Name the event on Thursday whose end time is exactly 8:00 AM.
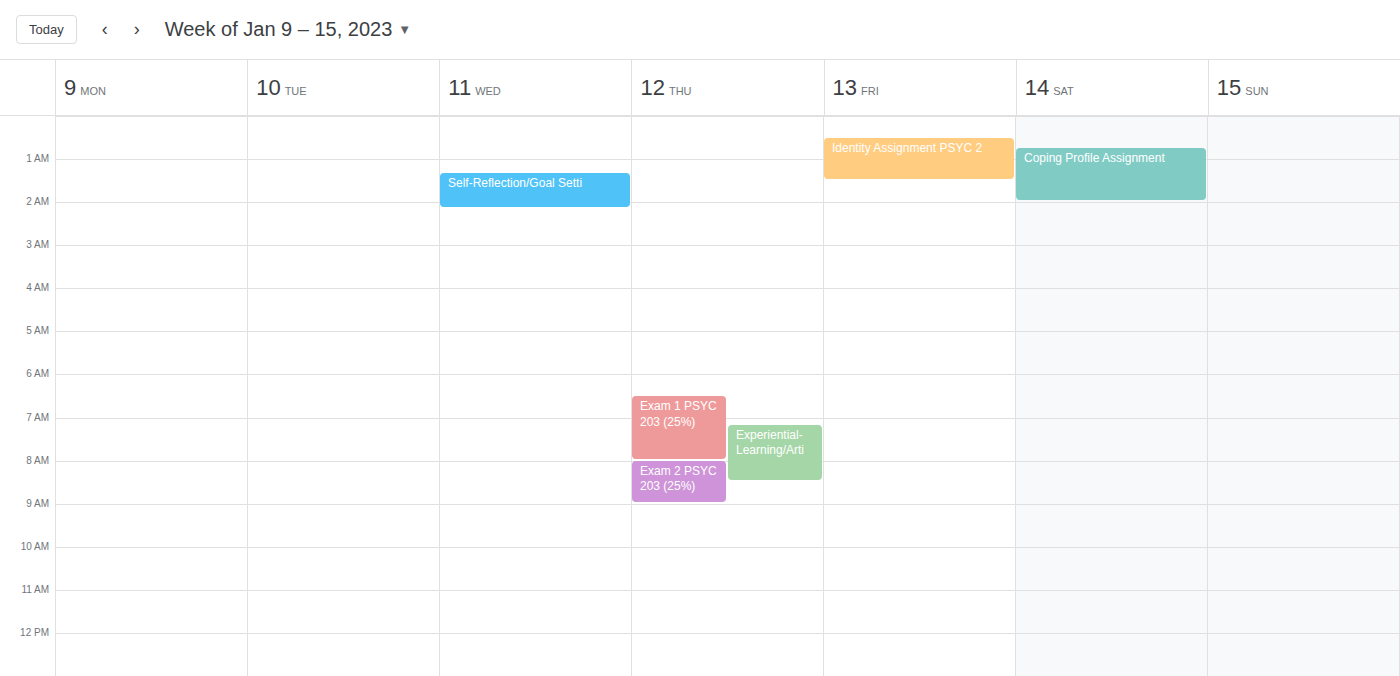
"Exam 1 PSYC 203 (25%)"